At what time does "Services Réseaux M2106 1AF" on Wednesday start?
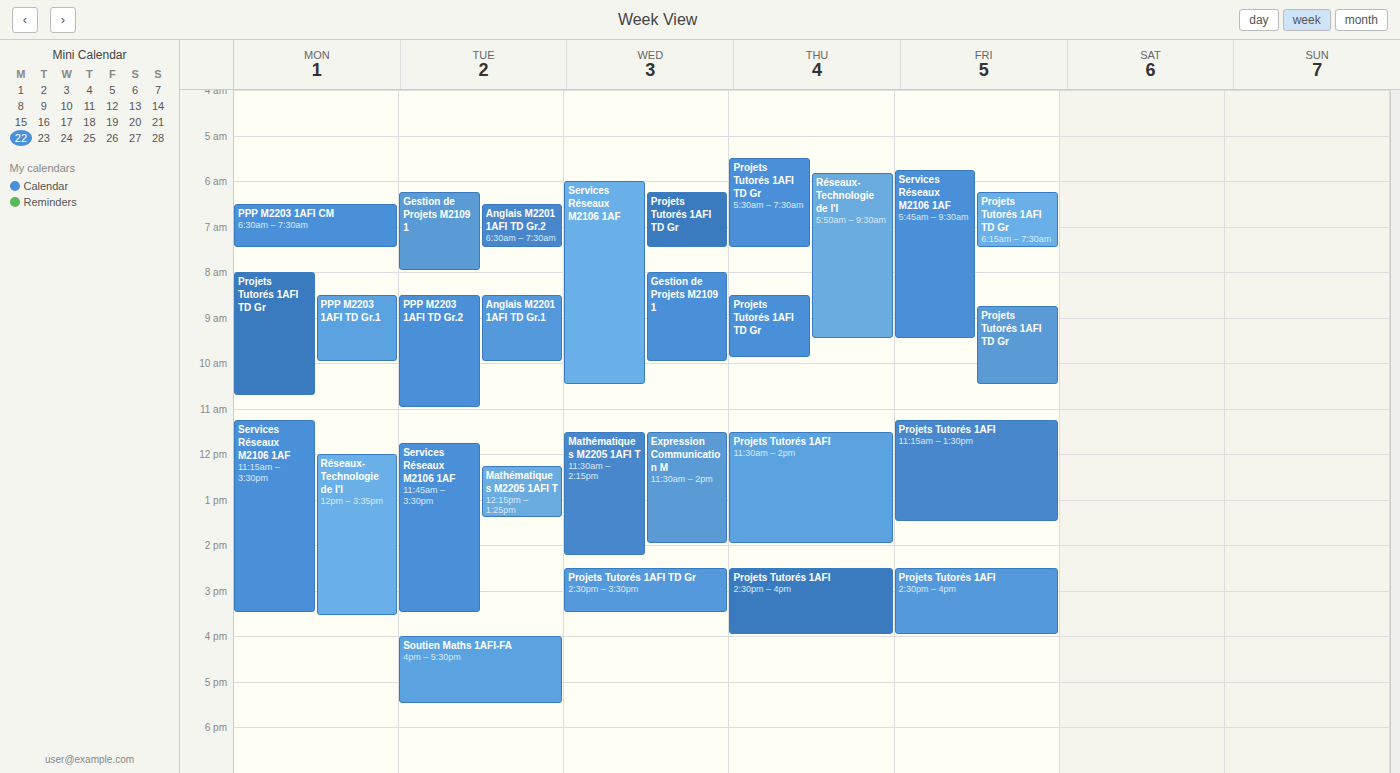
6:00 AM